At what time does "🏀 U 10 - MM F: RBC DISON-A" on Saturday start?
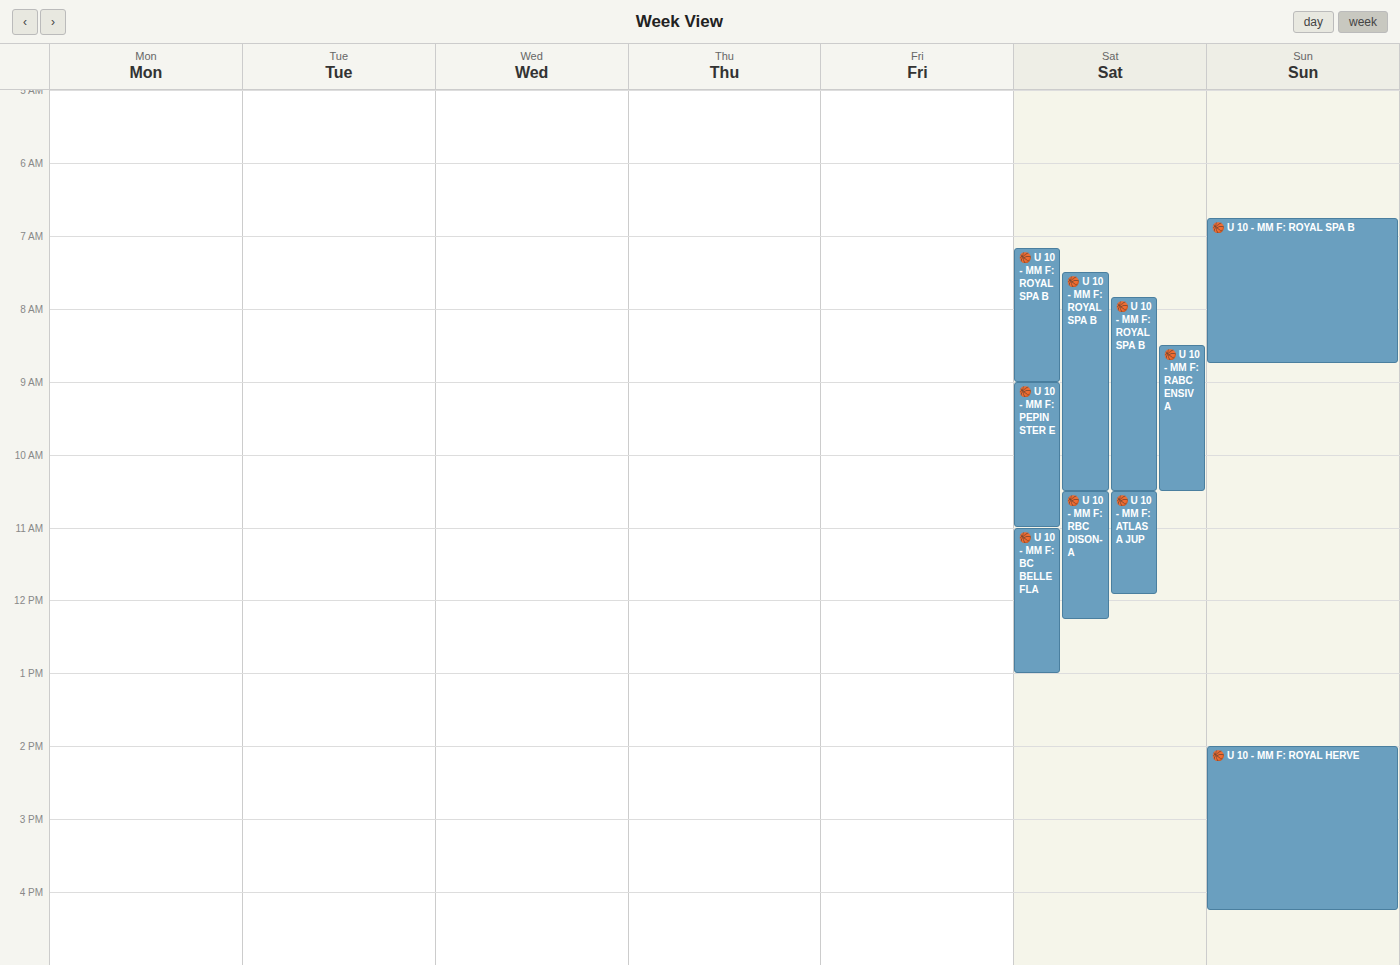
10:30 AM